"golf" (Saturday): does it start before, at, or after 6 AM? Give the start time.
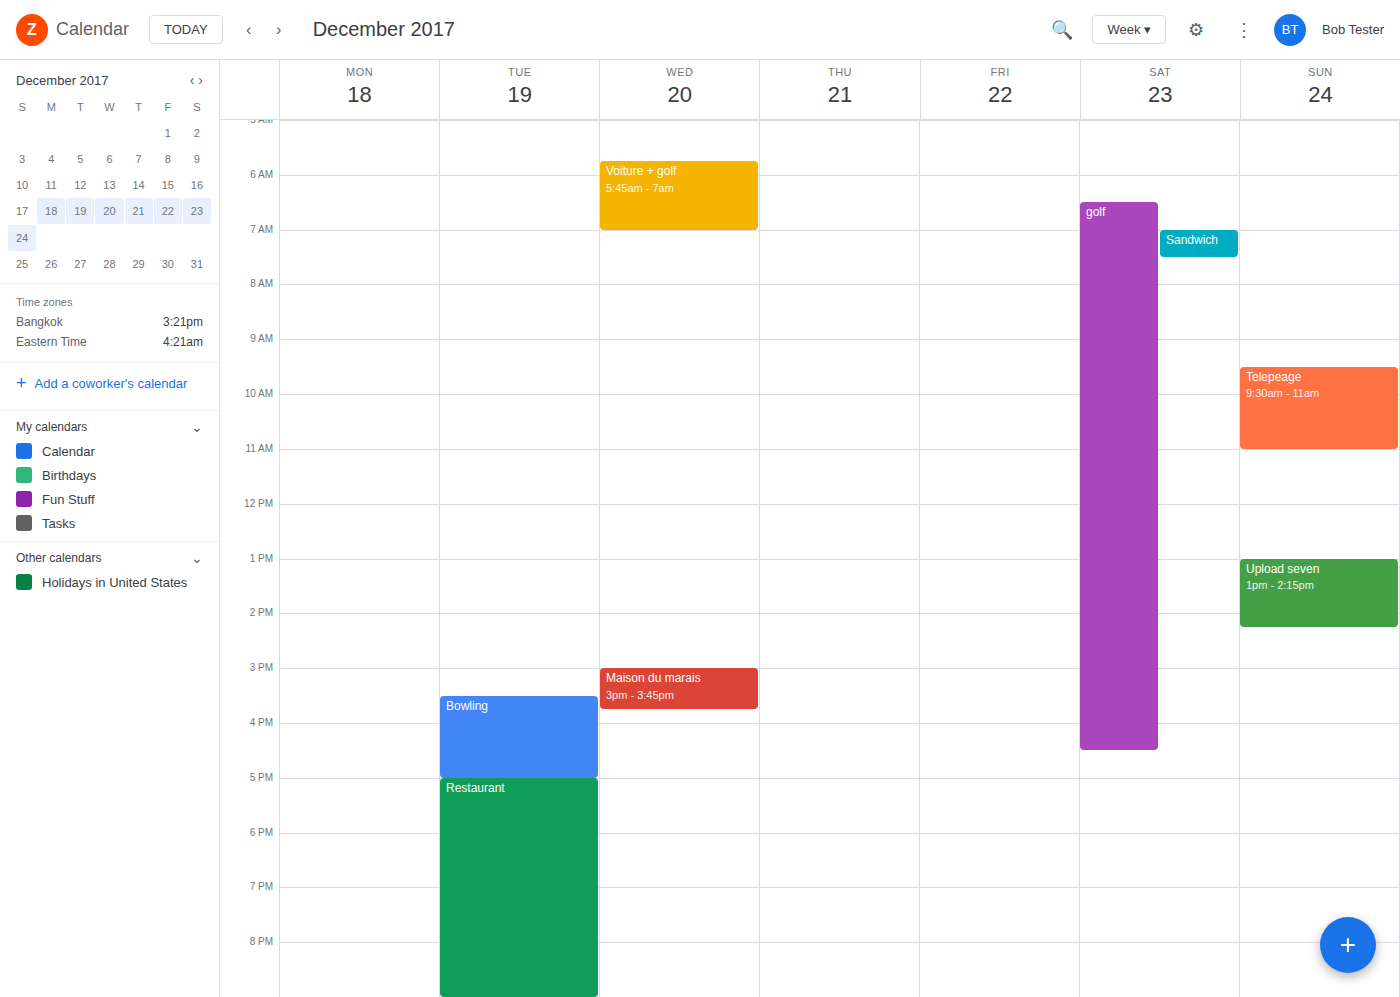
6:30 AM -- after 6 AM, 30 minutes below the 6 AM line.